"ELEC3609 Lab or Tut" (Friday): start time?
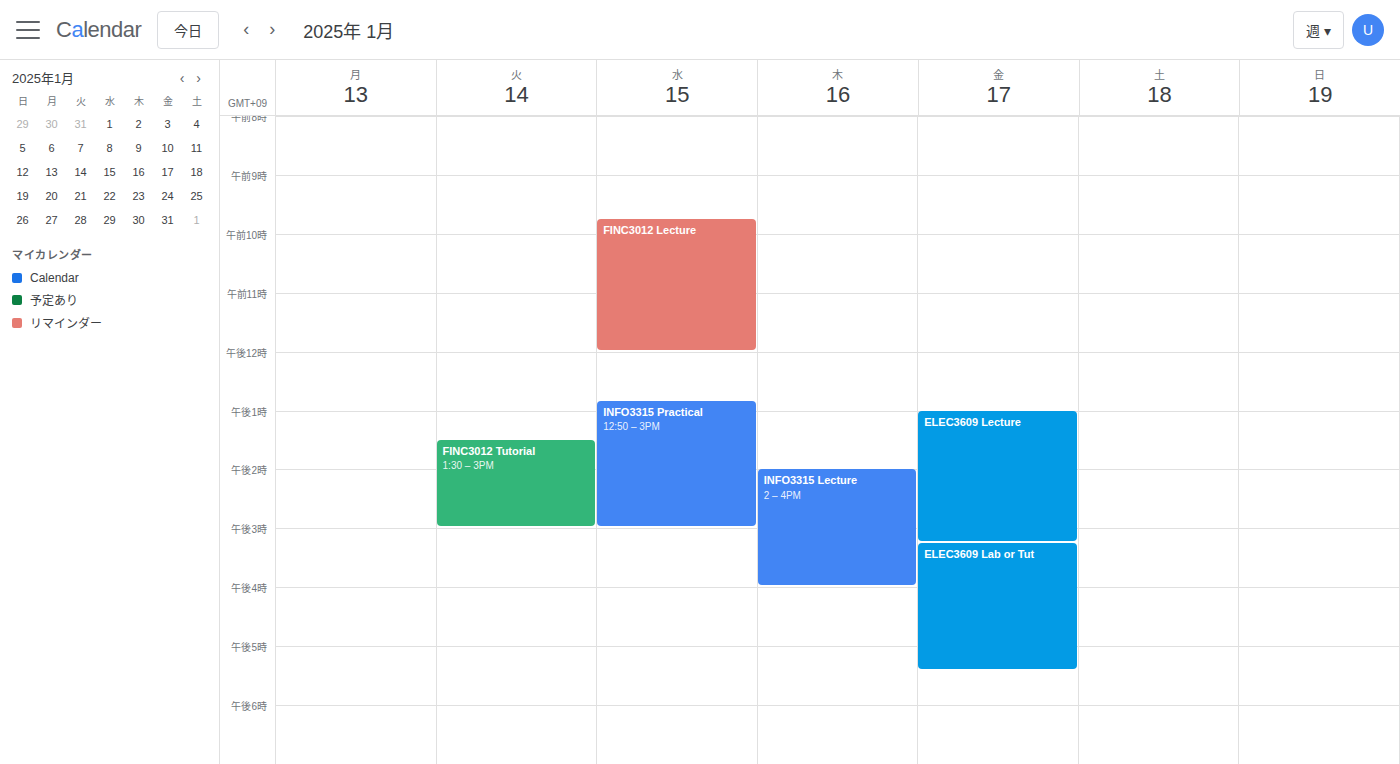
3:15 PM